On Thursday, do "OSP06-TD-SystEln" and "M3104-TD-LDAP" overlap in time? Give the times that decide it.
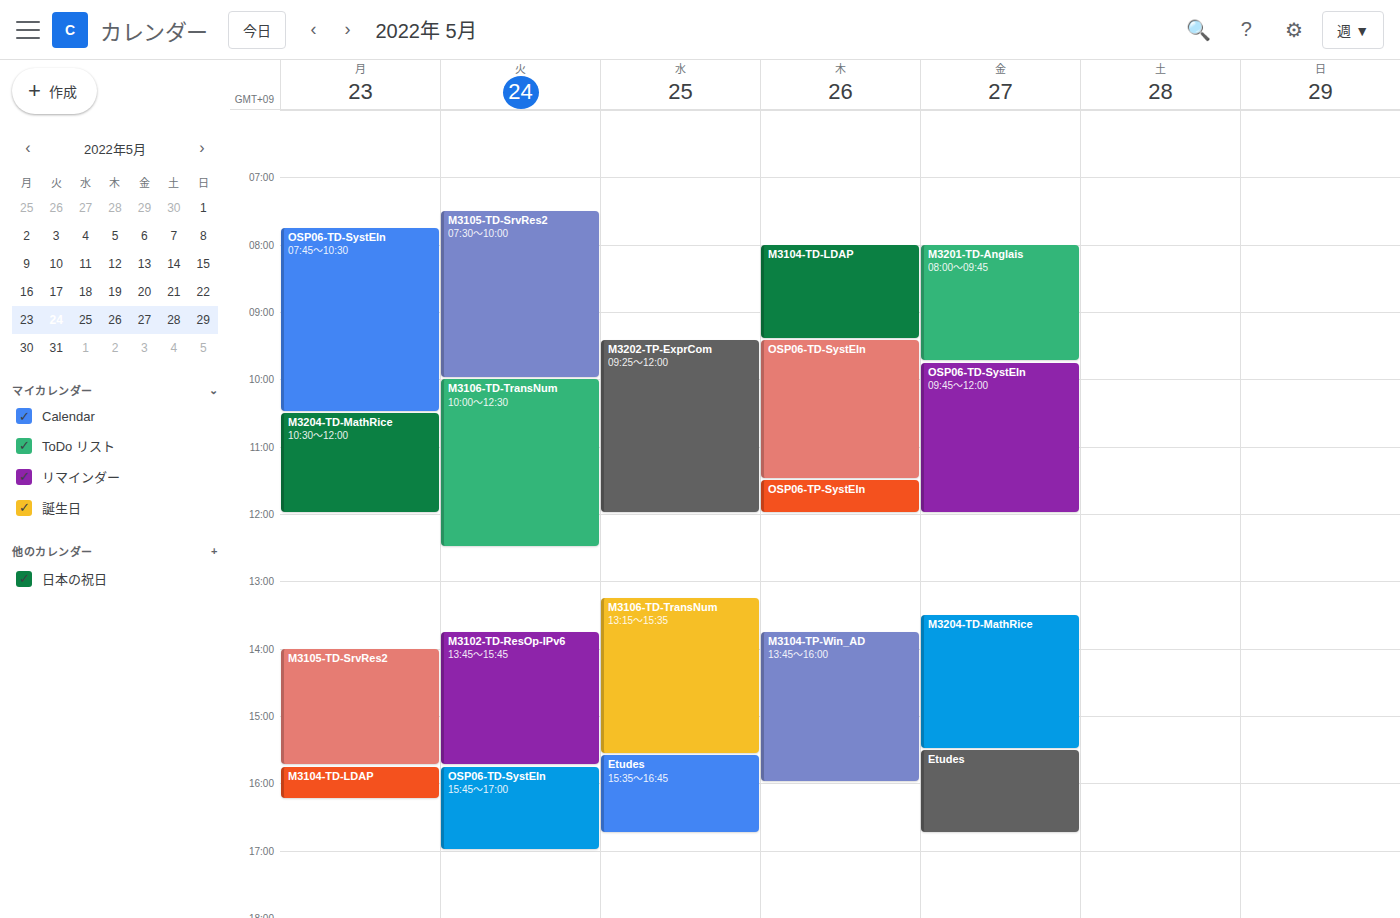
"M3104-TD-LDAP" ends at 9:25 AM, exactly when "OSP06-TD-SystEln" starts -- they touch but do not overlap.